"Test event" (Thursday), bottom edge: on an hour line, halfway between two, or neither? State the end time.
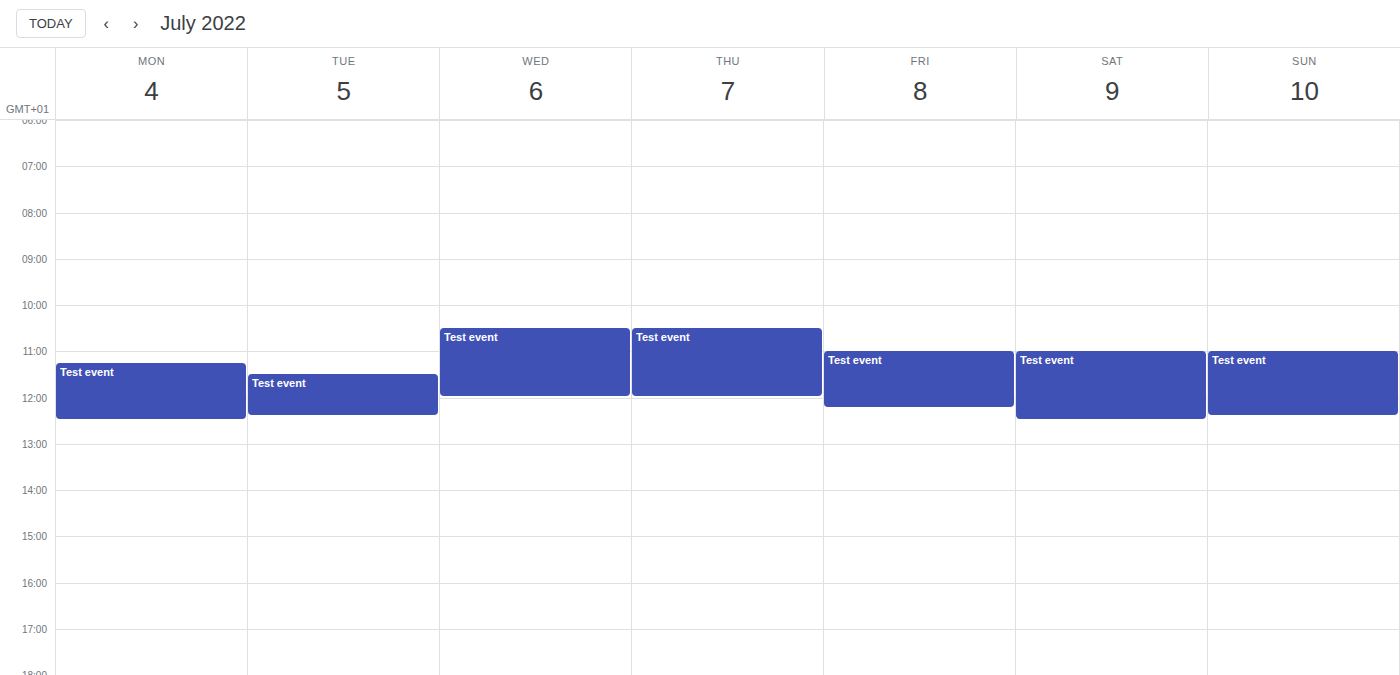
12:00 -- exactly on the 12:00 line.